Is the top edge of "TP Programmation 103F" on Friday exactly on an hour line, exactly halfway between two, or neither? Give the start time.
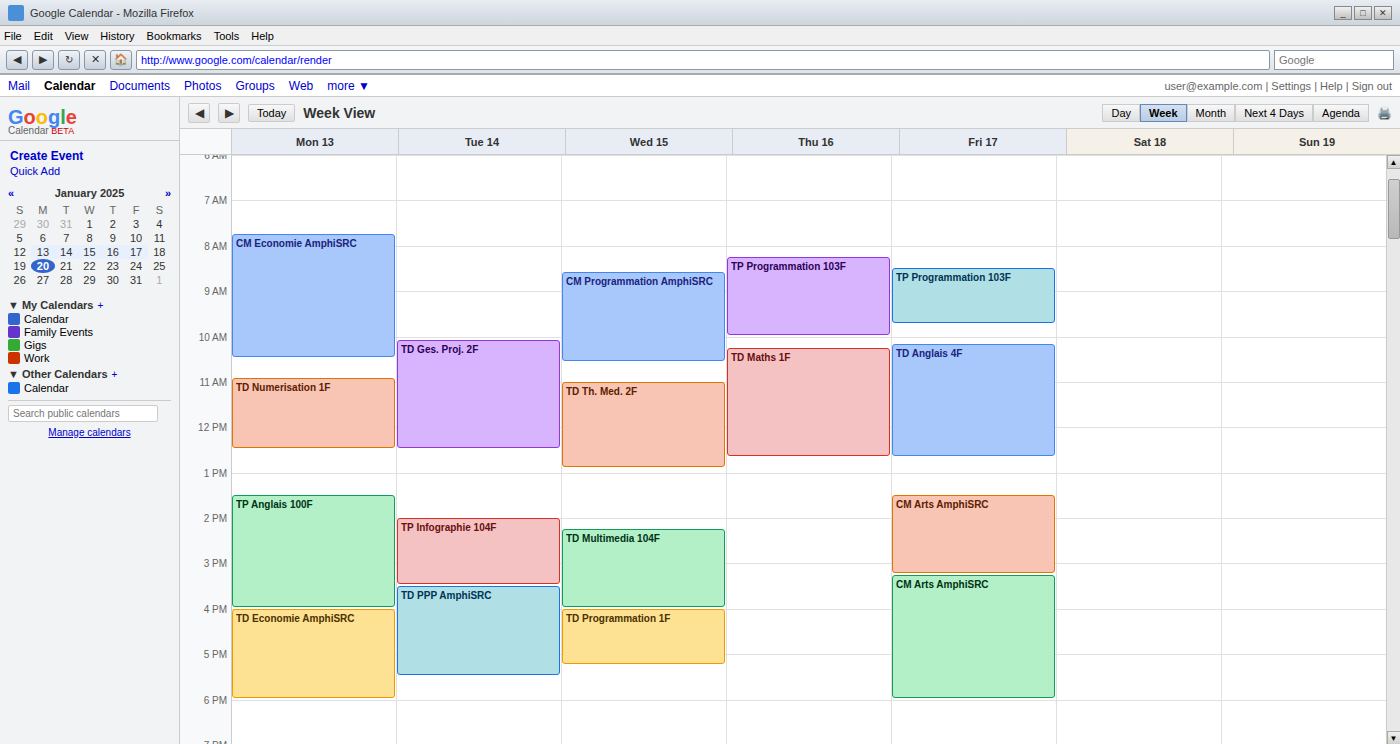
8:30 AM -- halfway between the 8 AM and 9 AM lines.